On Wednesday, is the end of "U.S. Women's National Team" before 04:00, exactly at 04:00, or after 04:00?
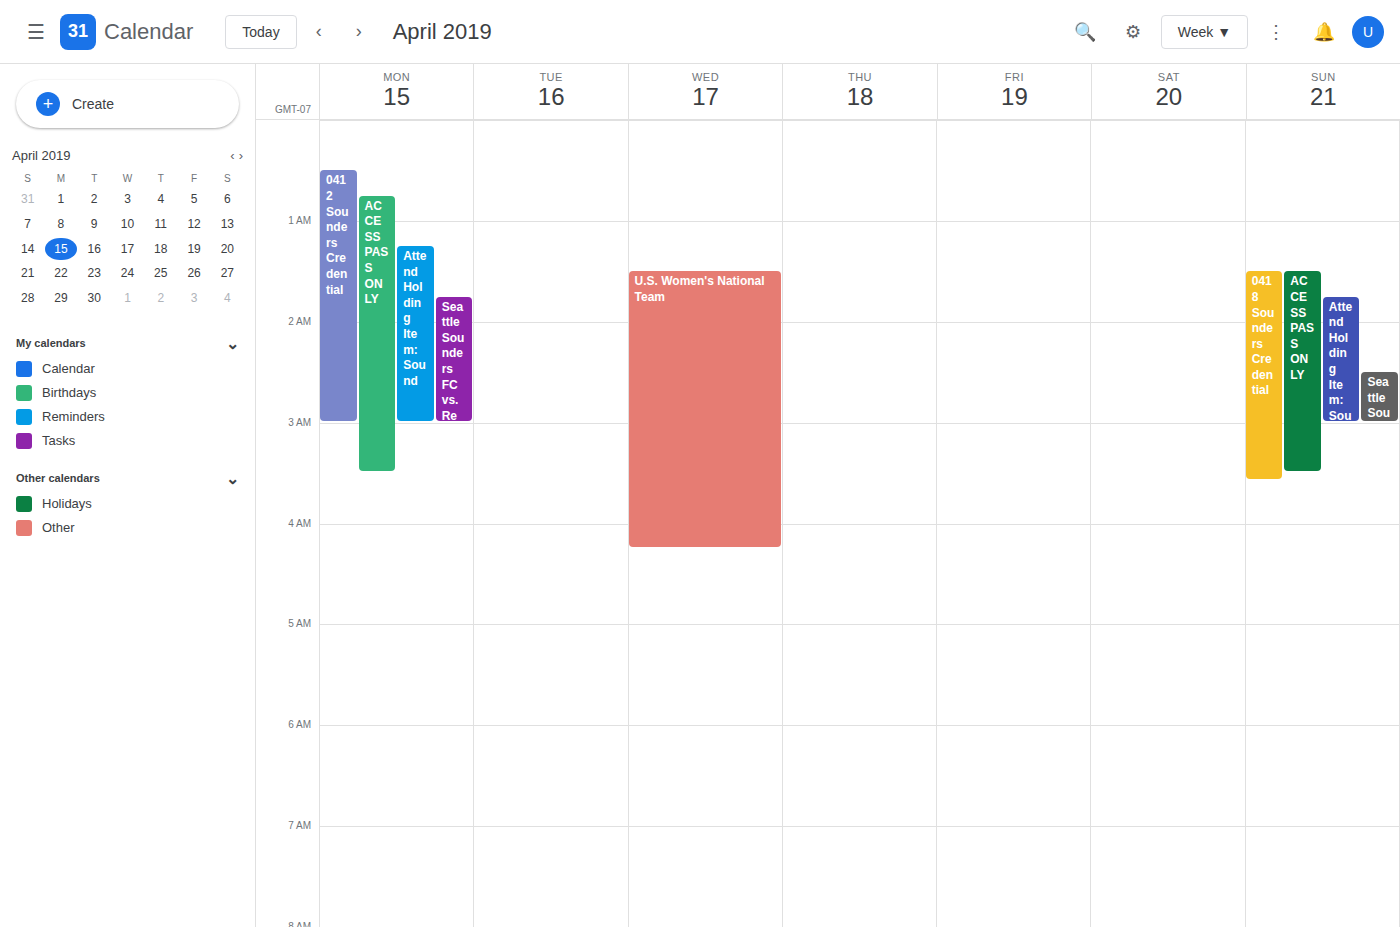
04:15 -- after 04:00, 15 minutes below the 04:00 line.